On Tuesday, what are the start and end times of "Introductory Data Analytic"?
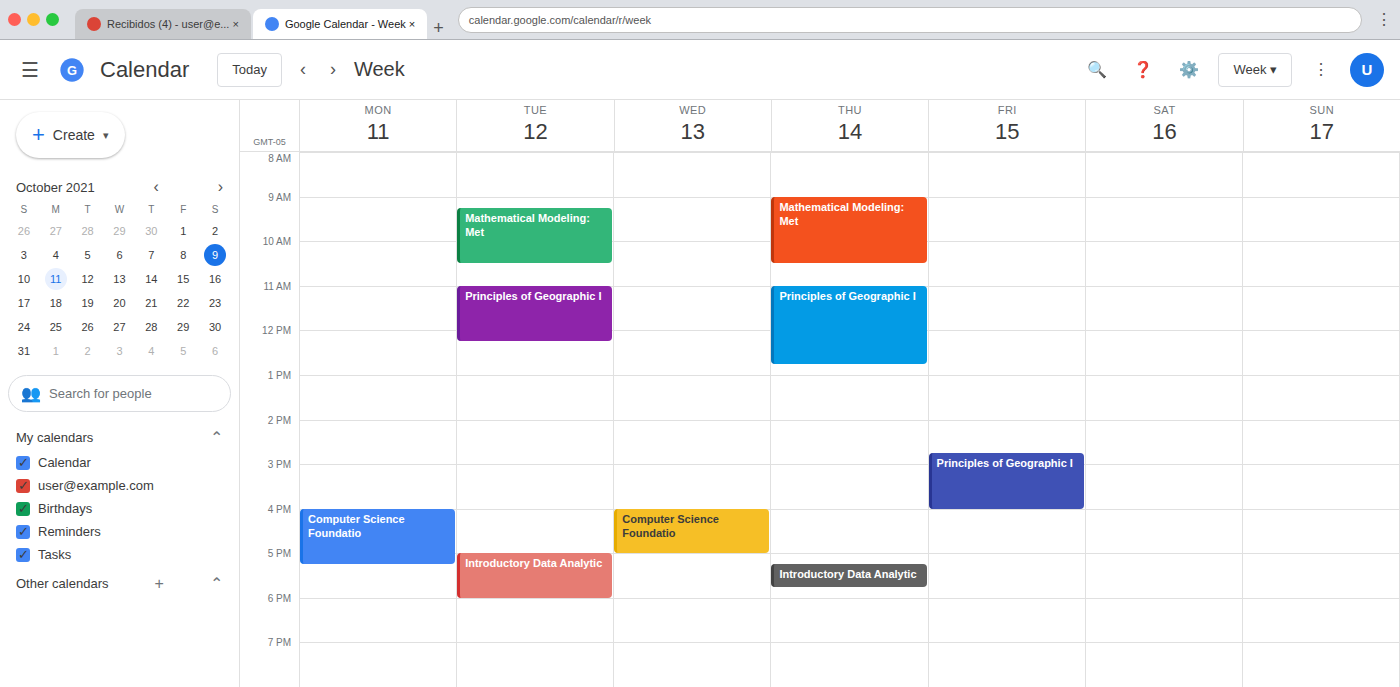
5:00 PM to 6:00 PM